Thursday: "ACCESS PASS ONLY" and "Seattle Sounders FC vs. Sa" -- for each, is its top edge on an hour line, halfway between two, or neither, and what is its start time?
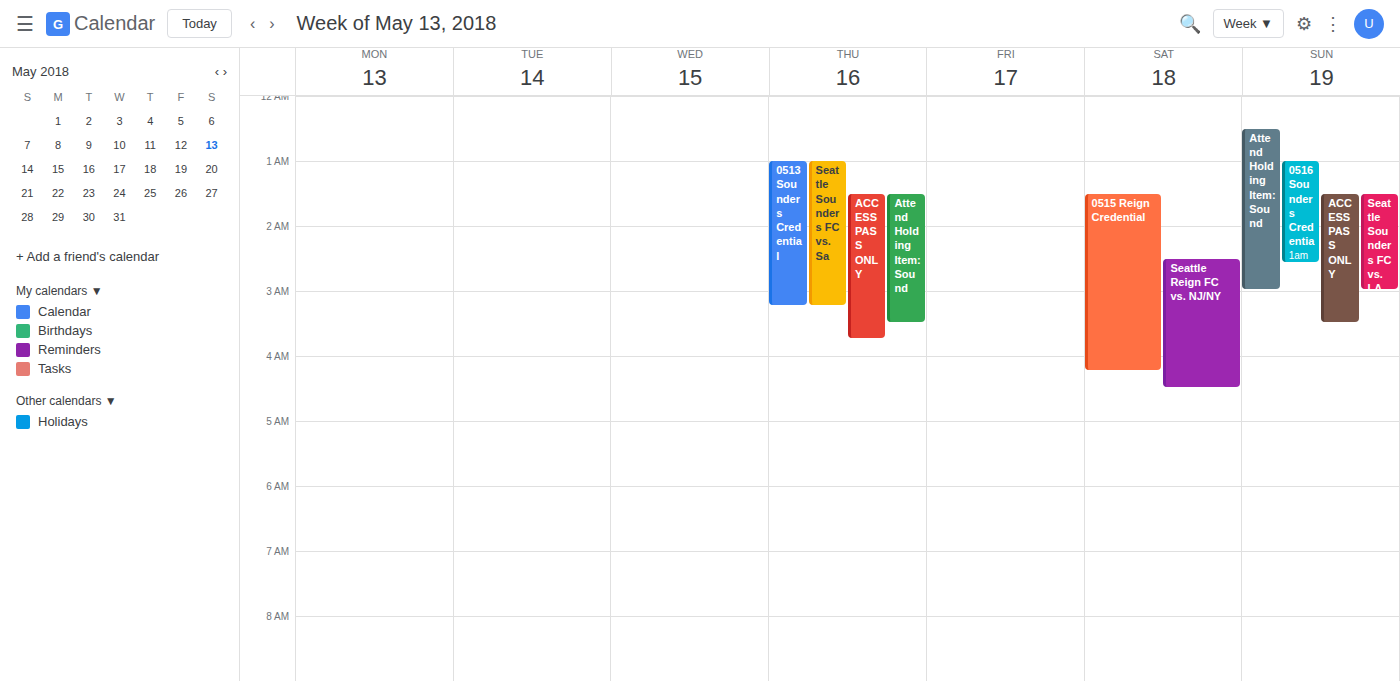
"ACCESS PASS ONLY": 1:30 AM, halfway between the 1 AM and 2 AM lines. "Seattle Sounders FC vs. Sa": 1:00 AM, exactly on the 1 AM line.